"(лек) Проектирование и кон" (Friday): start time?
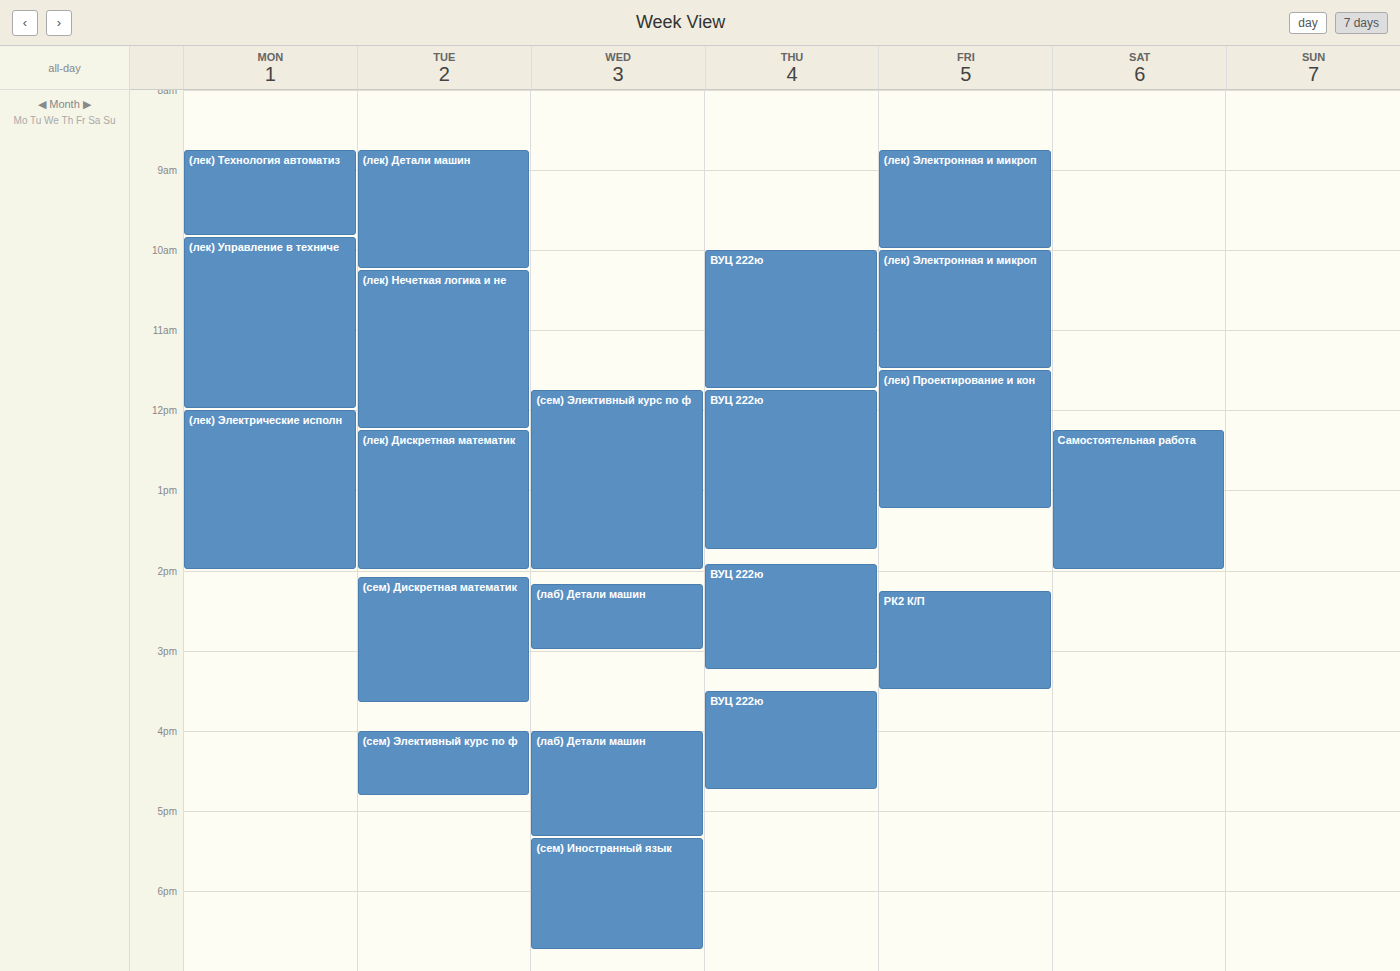
11:30 AM